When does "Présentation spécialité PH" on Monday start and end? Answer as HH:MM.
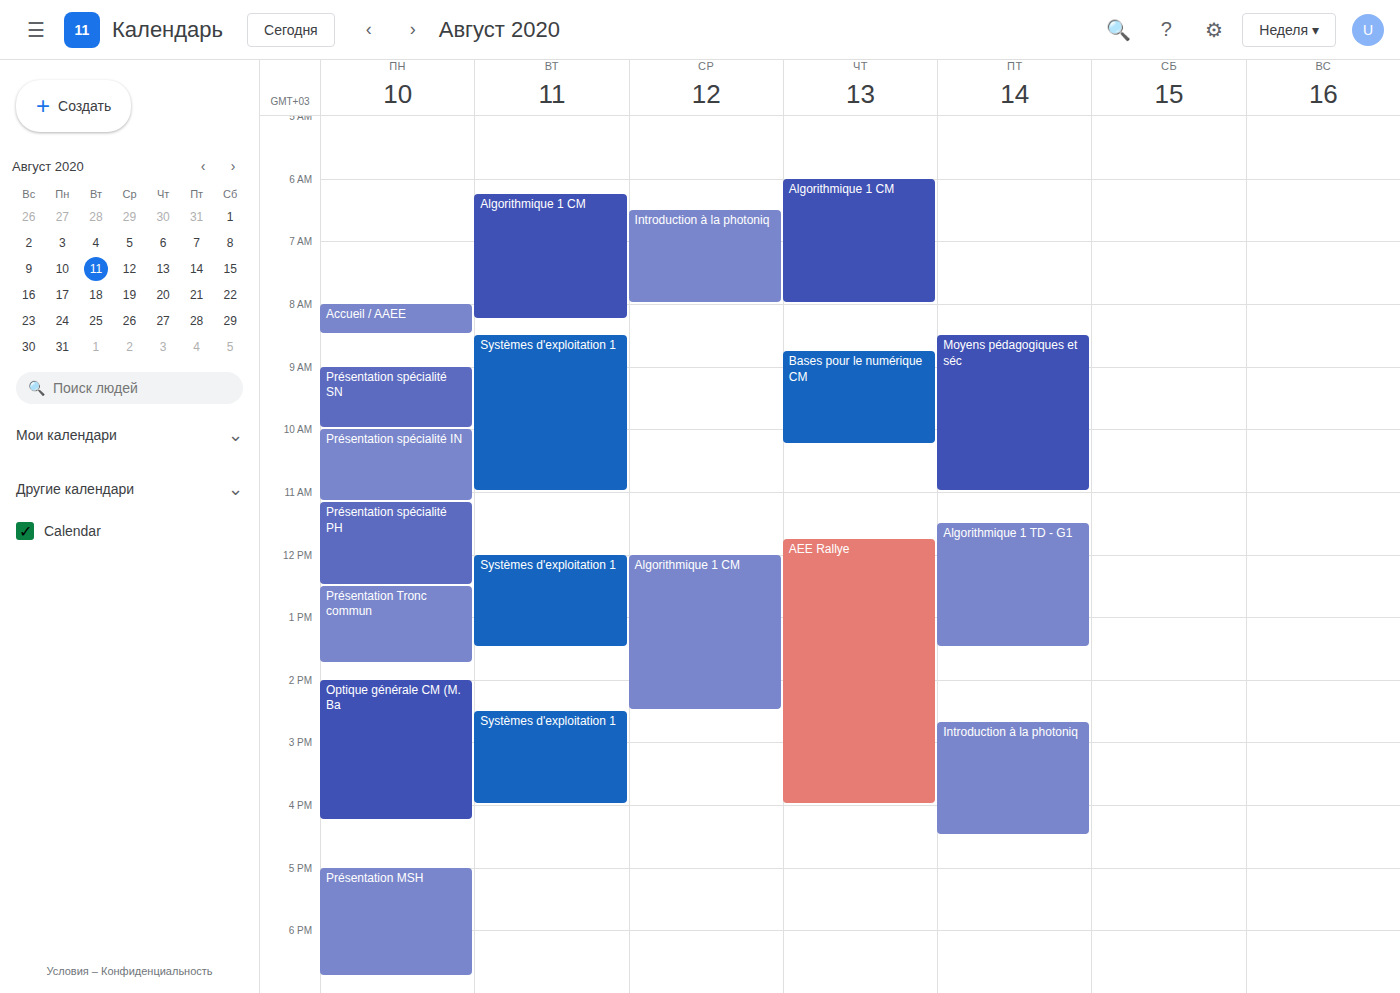
11:10 to 12:30